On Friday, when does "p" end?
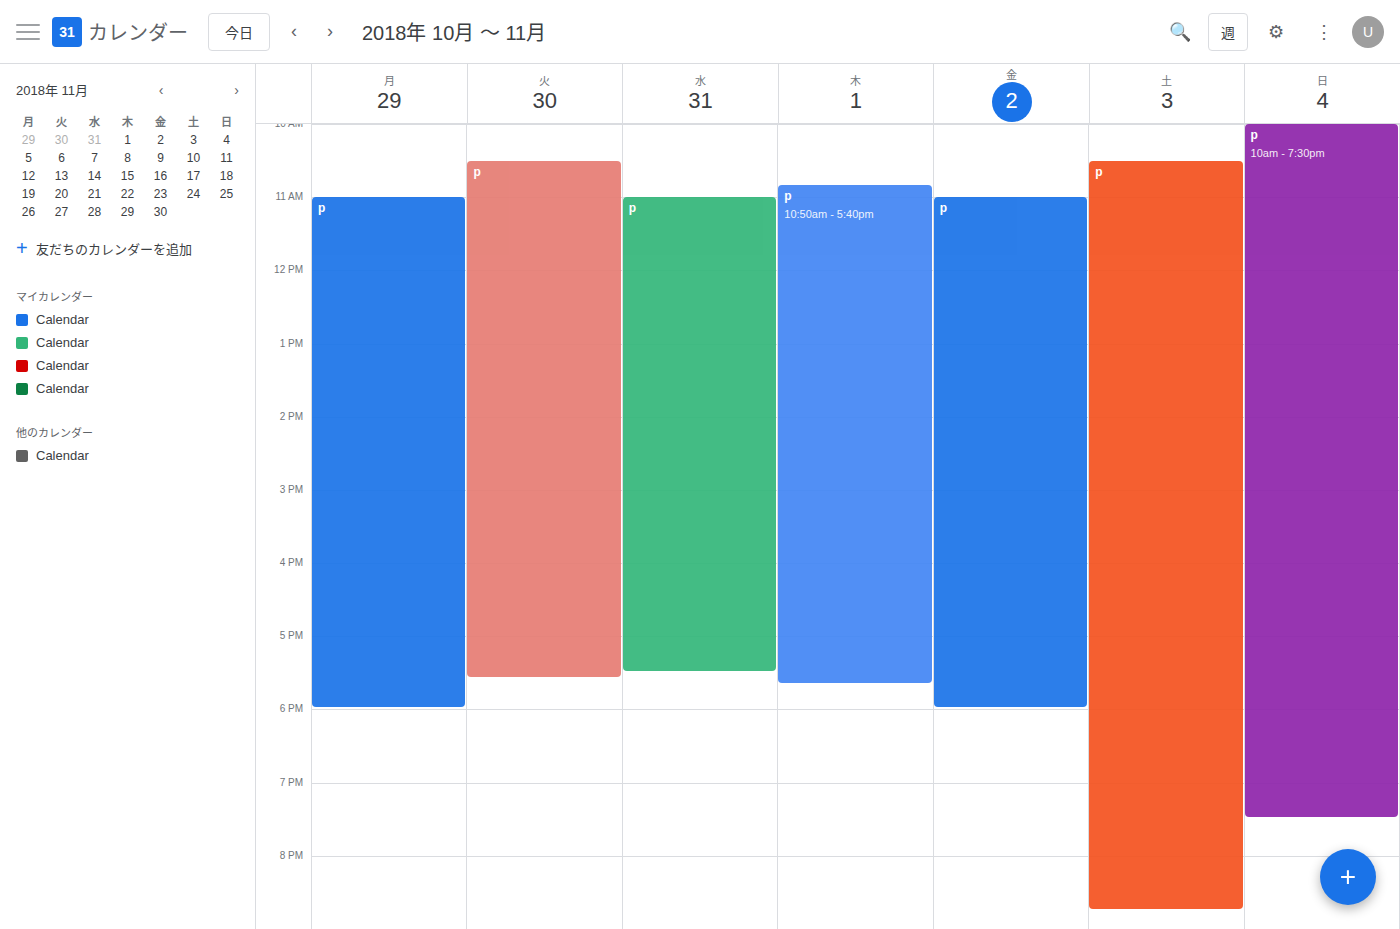
6:00 PM